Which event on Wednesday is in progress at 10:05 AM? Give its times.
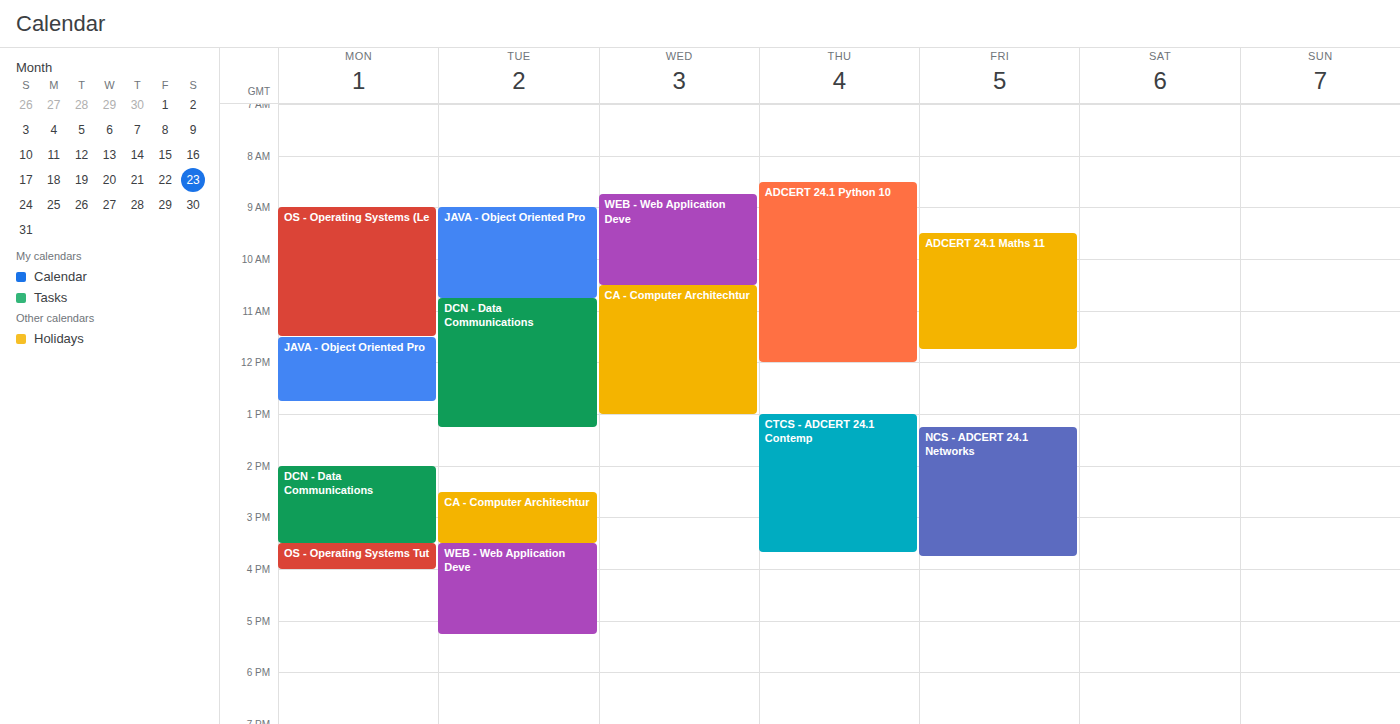
"WEB - Web Application Deve", 8:45 AM to 10:30 AM